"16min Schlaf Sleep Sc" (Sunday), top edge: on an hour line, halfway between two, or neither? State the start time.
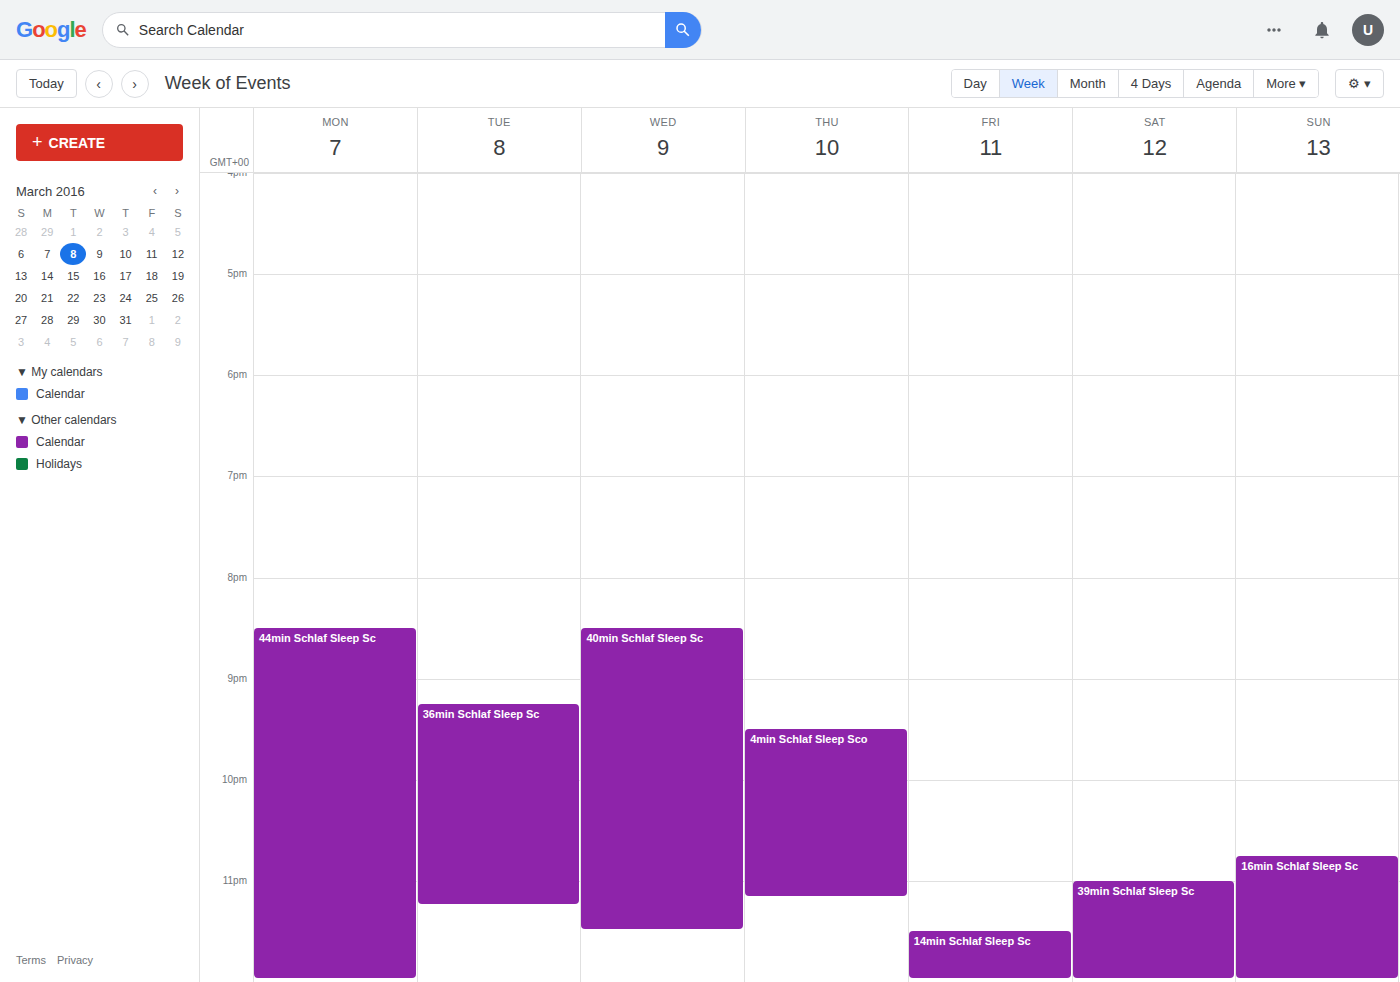
10:45 PM -- neither: three quarters of the way from the 10 PM line to the 11 PM line.